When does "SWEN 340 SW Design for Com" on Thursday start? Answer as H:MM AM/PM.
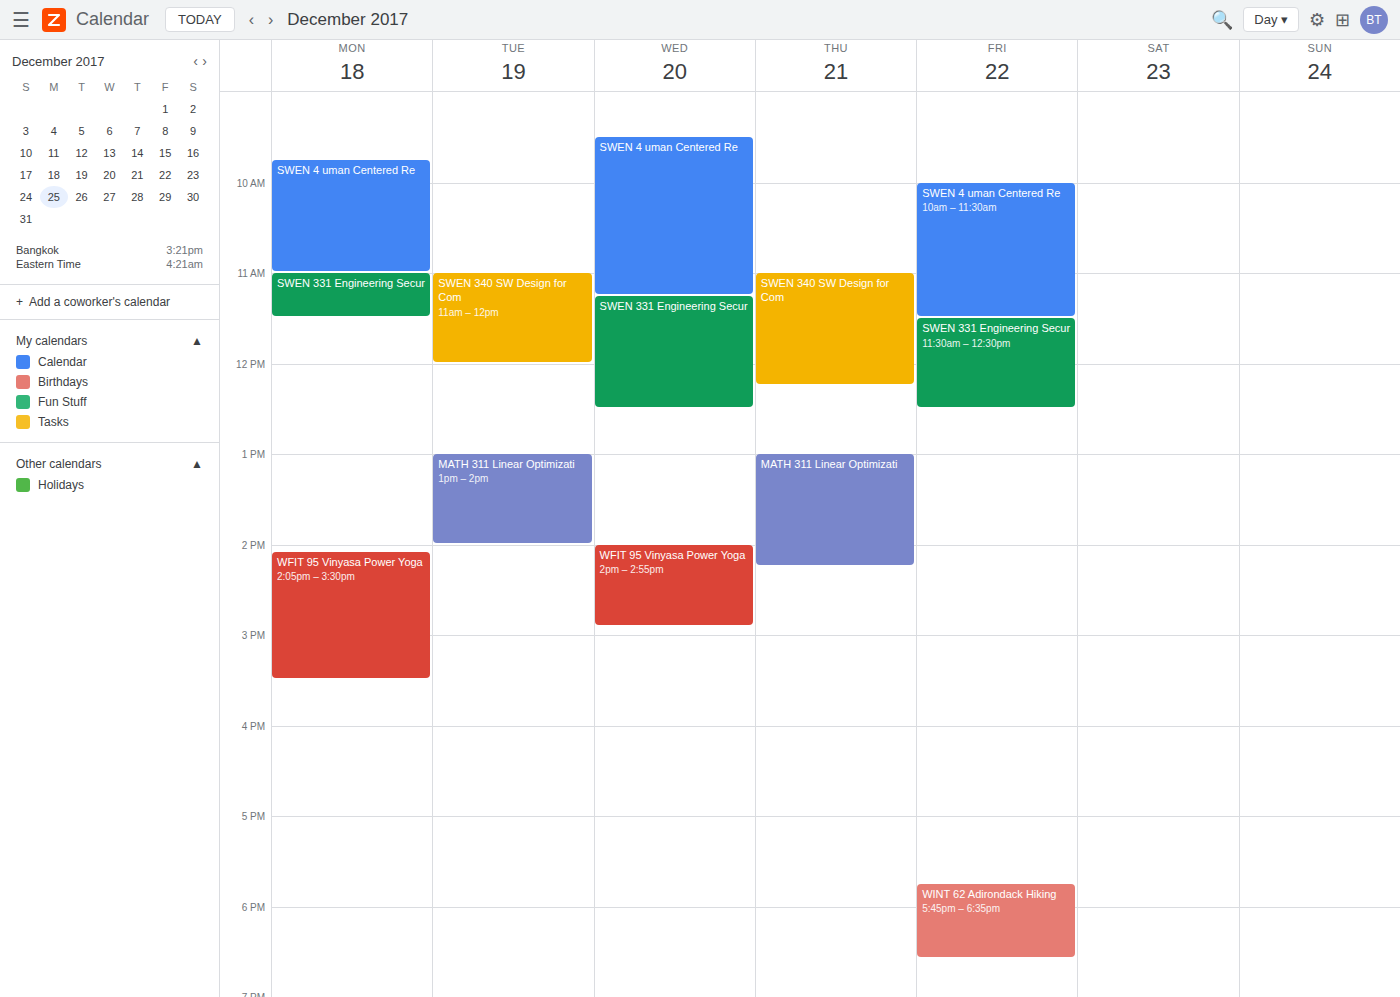
11:00 AM